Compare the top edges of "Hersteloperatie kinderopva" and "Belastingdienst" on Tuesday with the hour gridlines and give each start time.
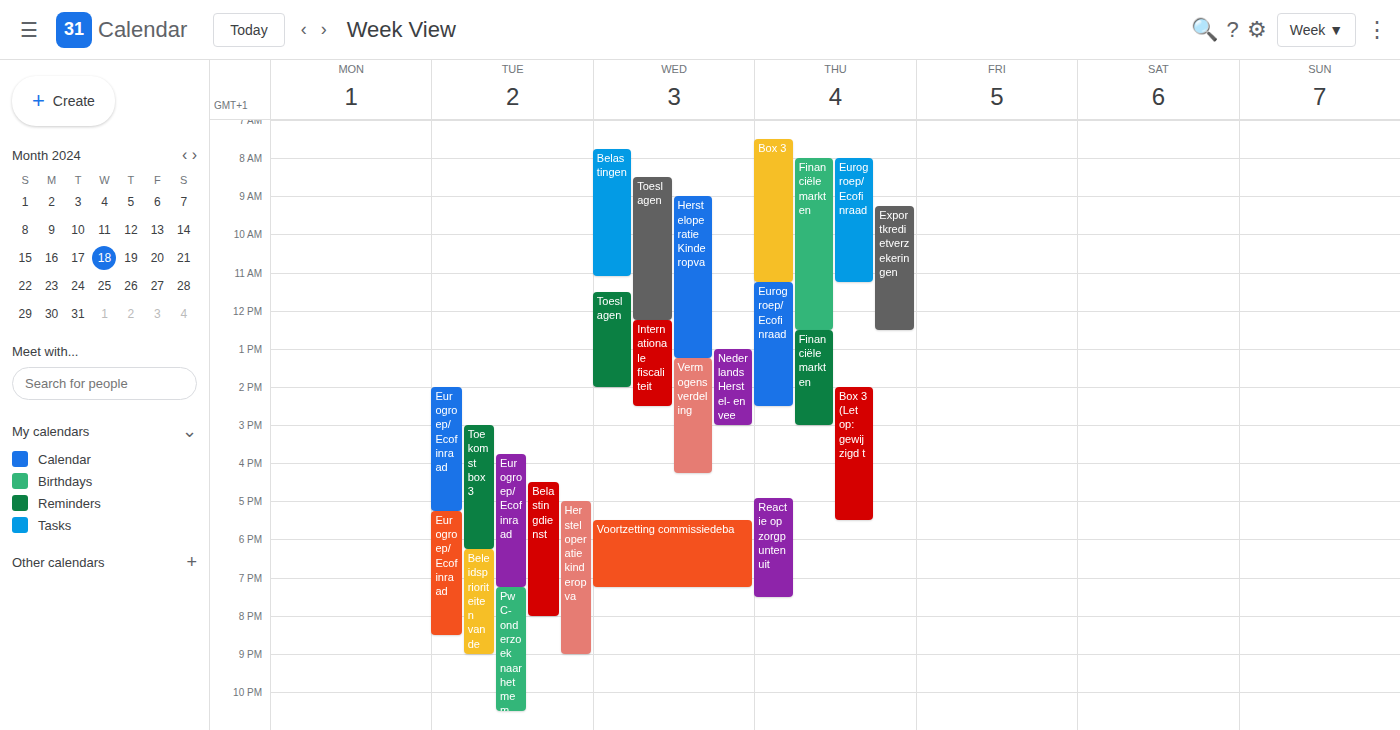
"Hersteloperatie kinderopva": 5:00 PM, exactly on the 5 PM line. "Belastingdienst": 4:30 PM, halfway between the 4 PM and 5 PM lines.